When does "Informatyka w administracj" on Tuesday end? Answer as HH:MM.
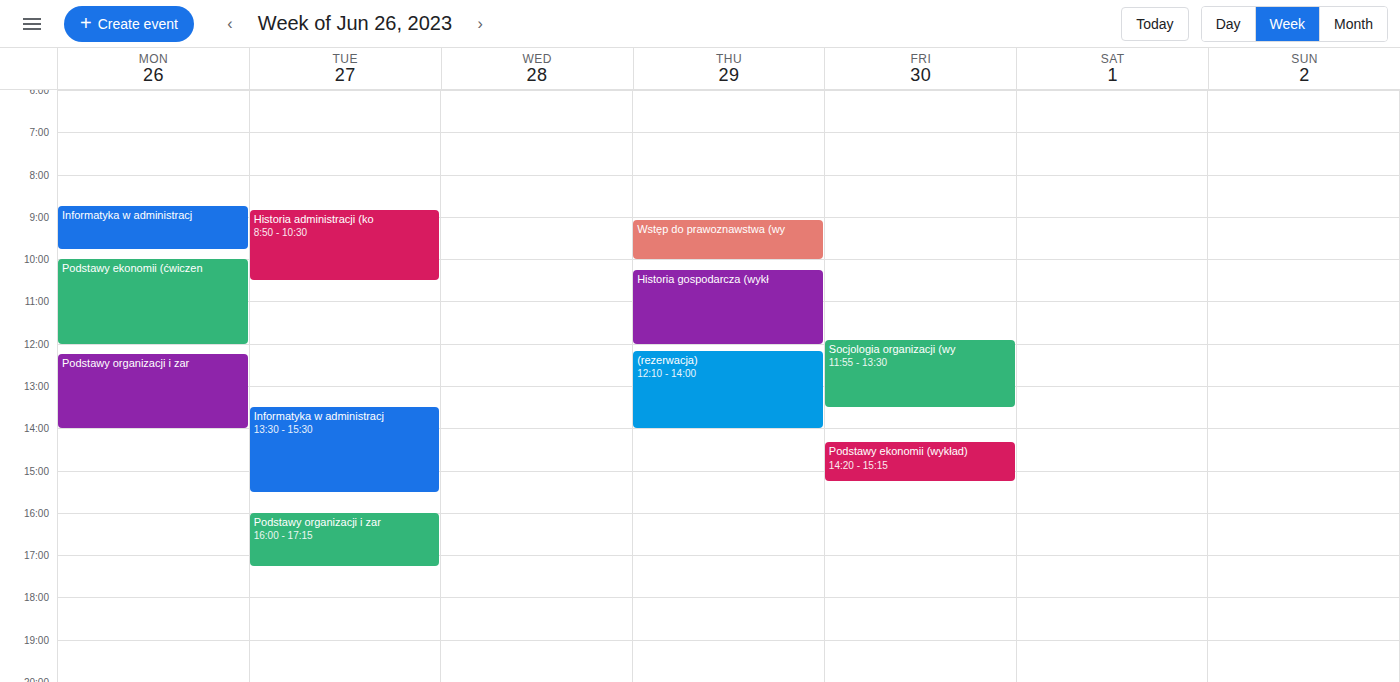
15:30